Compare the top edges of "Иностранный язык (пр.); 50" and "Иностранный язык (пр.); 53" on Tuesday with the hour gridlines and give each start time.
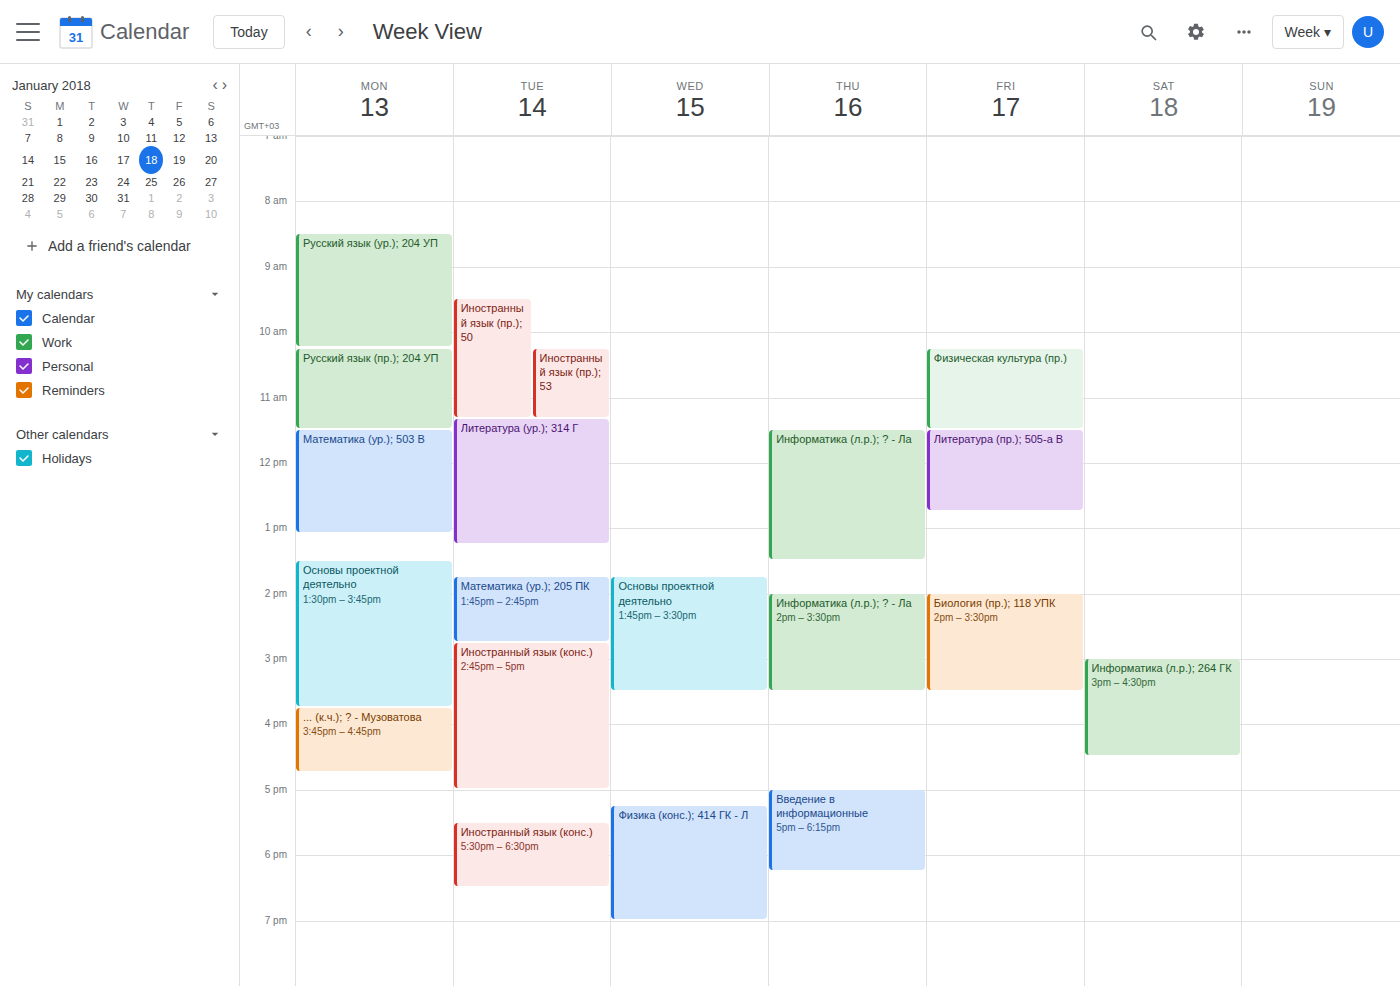
"Иностранный язык (пр.); 50": 9:30 AM, halfway between the 9 AM and 10 AM lines. "Иностранный язык (пр.); 53": 10:15 AM, neither: a quarter of the way from the 10 AM line to the 11 AM line.